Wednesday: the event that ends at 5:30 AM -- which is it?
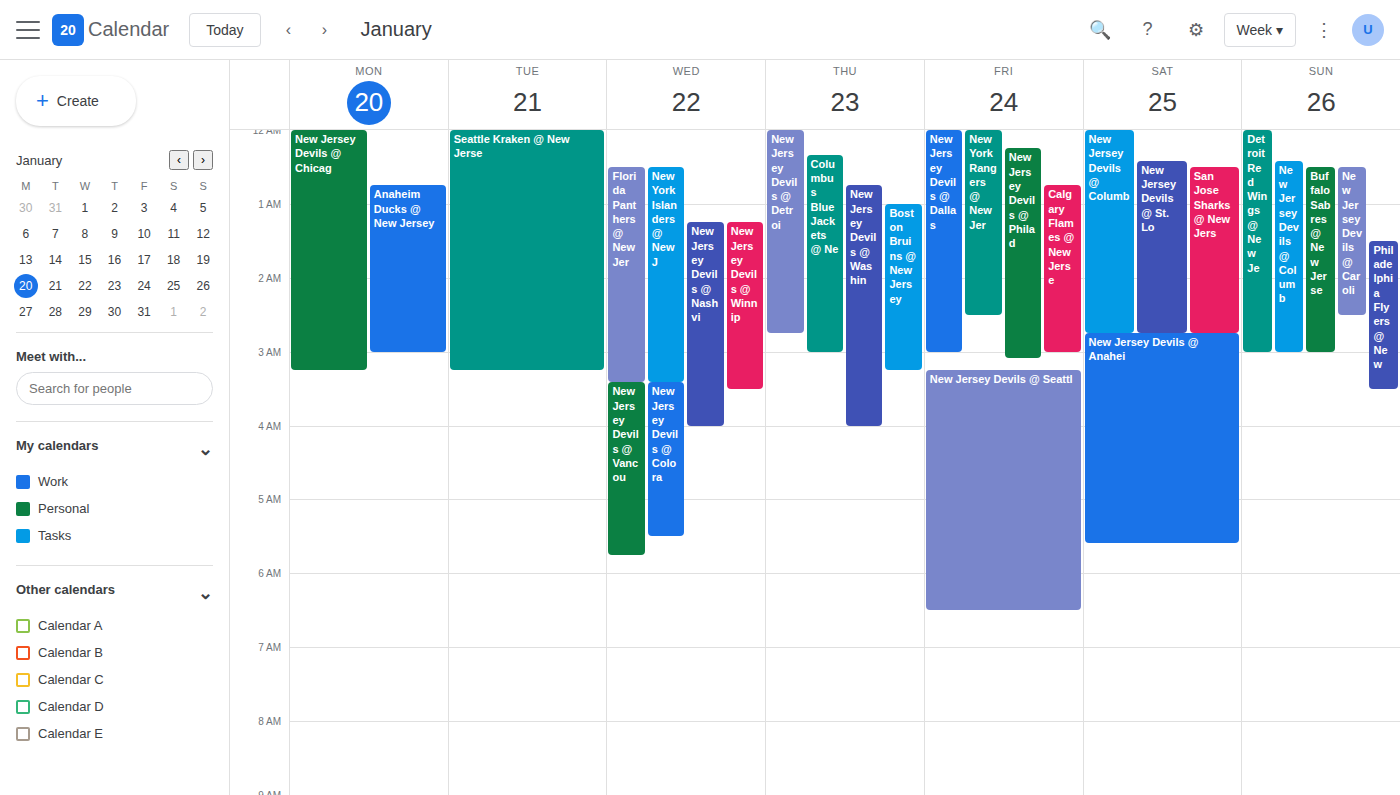
"New Jersey Devils @ Colora"